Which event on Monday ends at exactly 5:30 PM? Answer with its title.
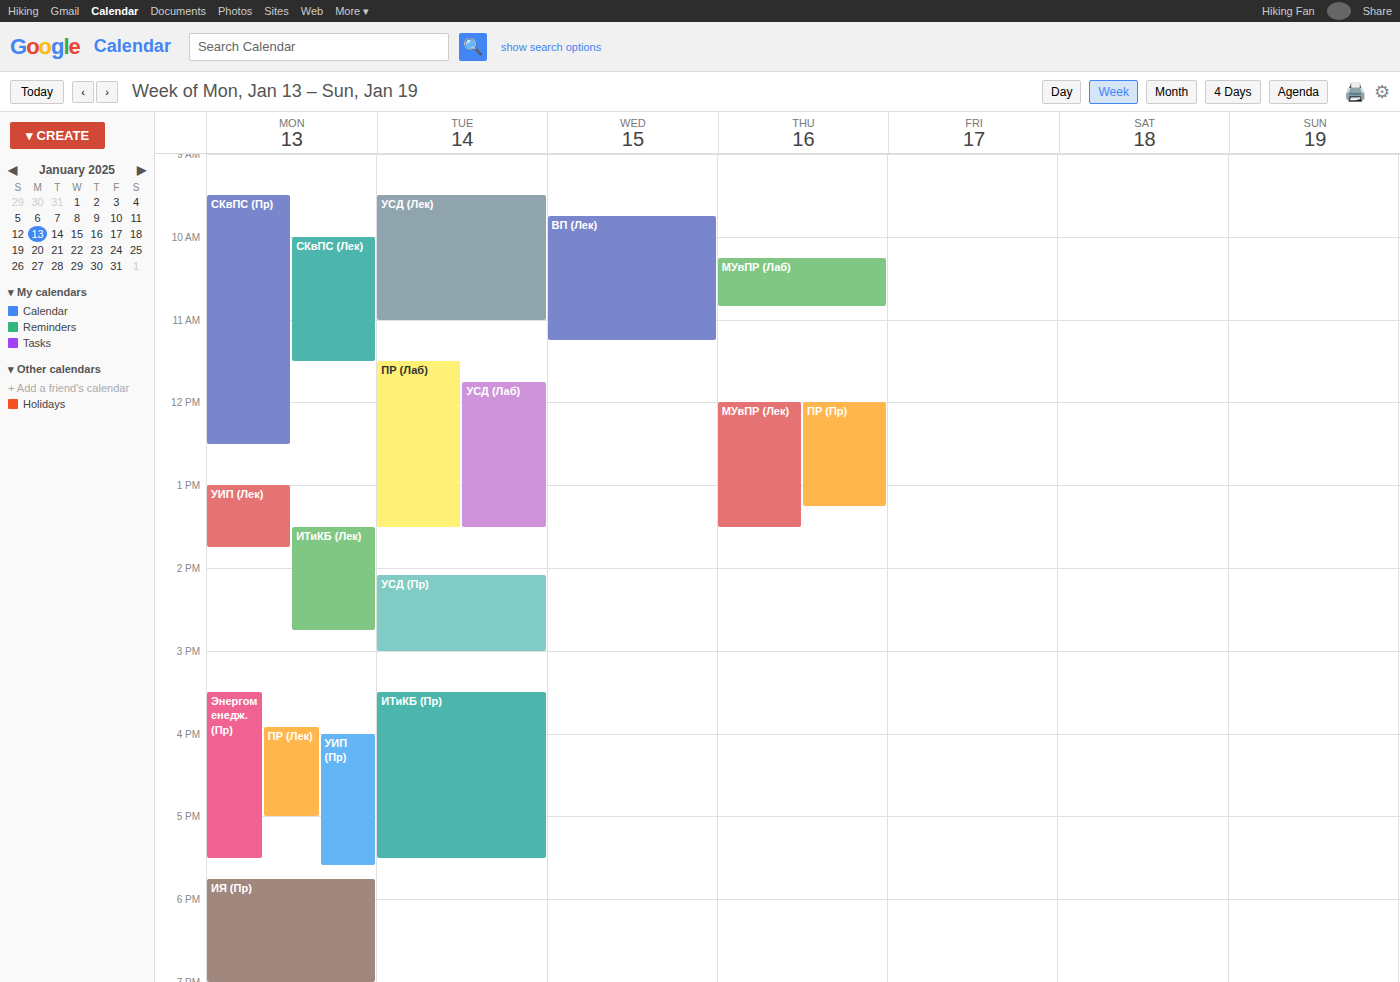
"Энергоменедж. (Пр)"